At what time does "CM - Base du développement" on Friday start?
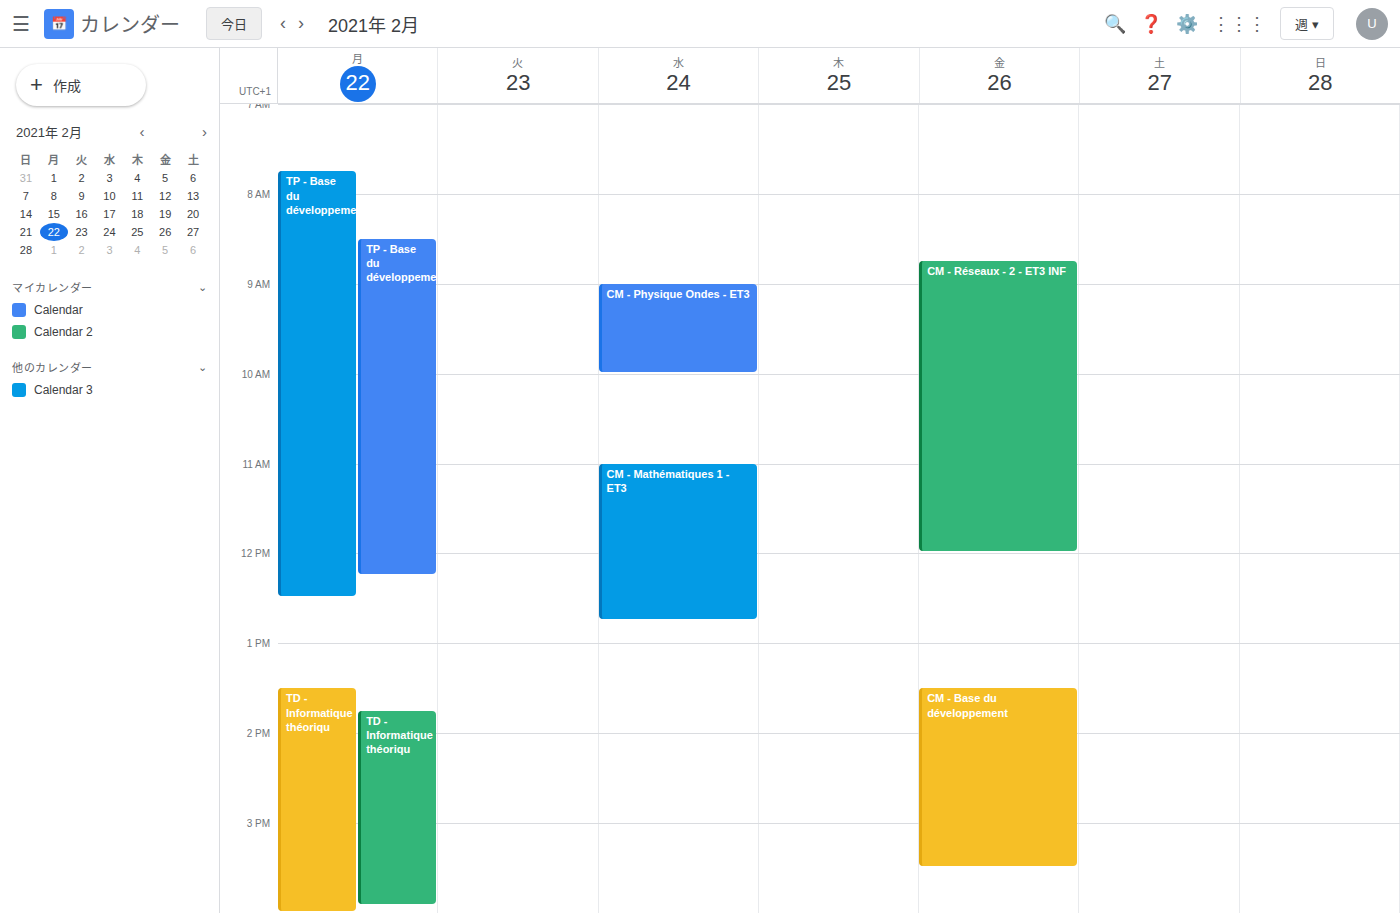
1:30 PM